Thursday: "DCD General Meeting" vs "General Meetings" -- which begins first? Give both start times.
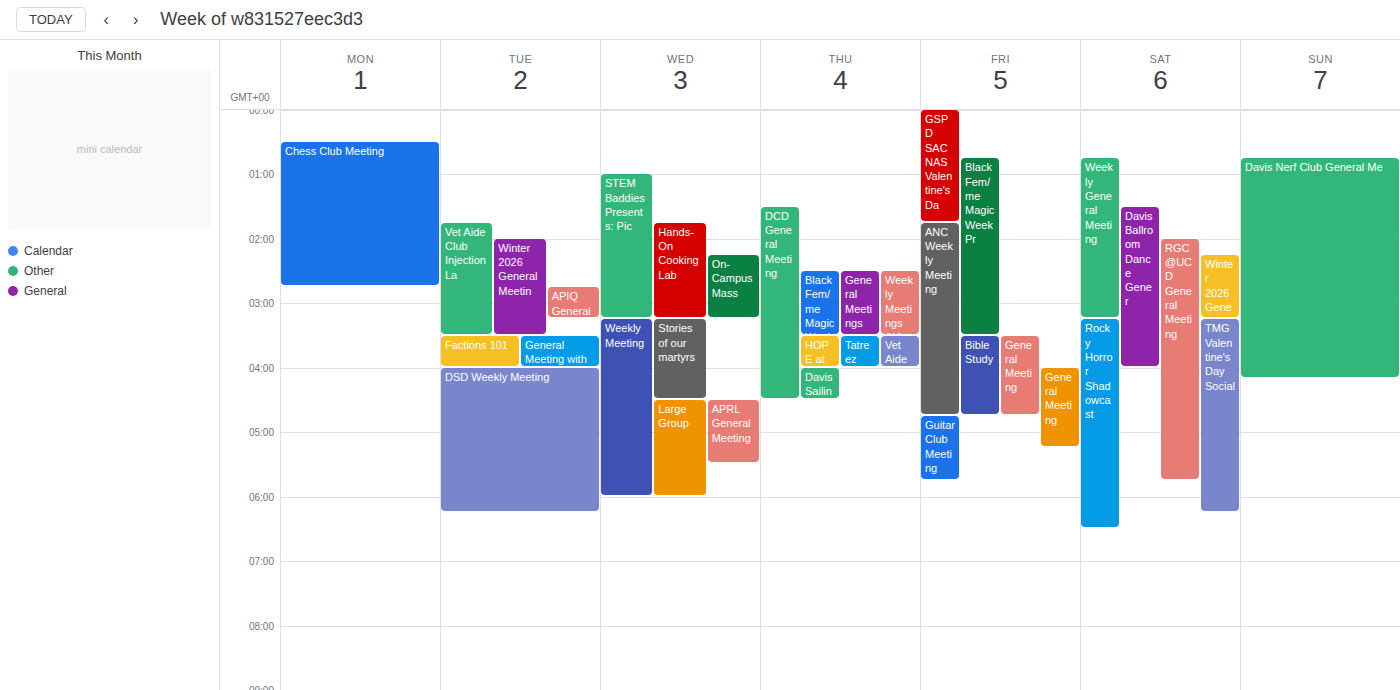
"DCD General Meeting" 1:30 AM; "General Meetings" 2:30 AM.